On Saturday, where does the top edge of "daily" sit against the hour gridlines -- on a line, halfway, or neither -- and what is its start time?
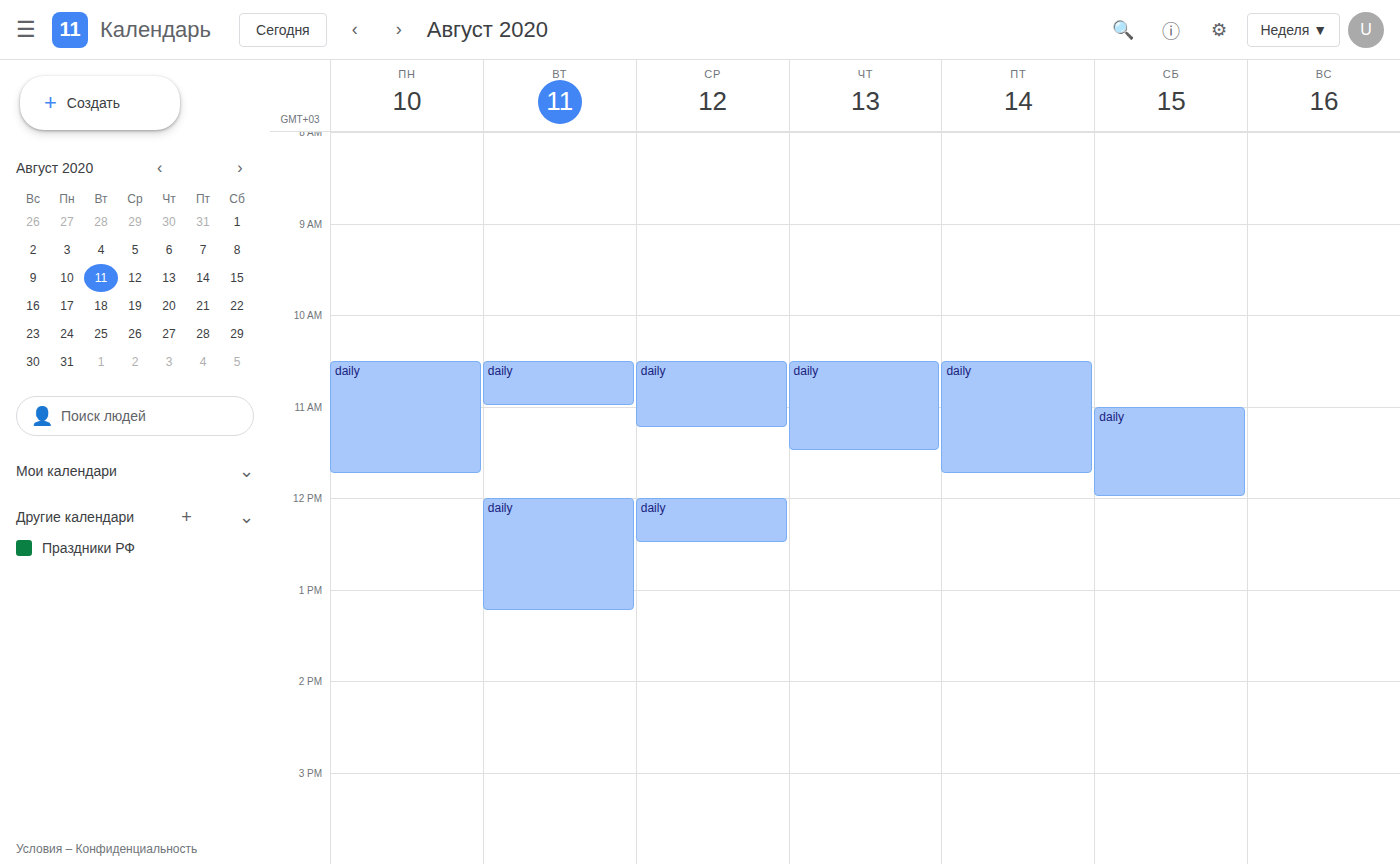
11:00 AM -- exactly on the 11 AM line.